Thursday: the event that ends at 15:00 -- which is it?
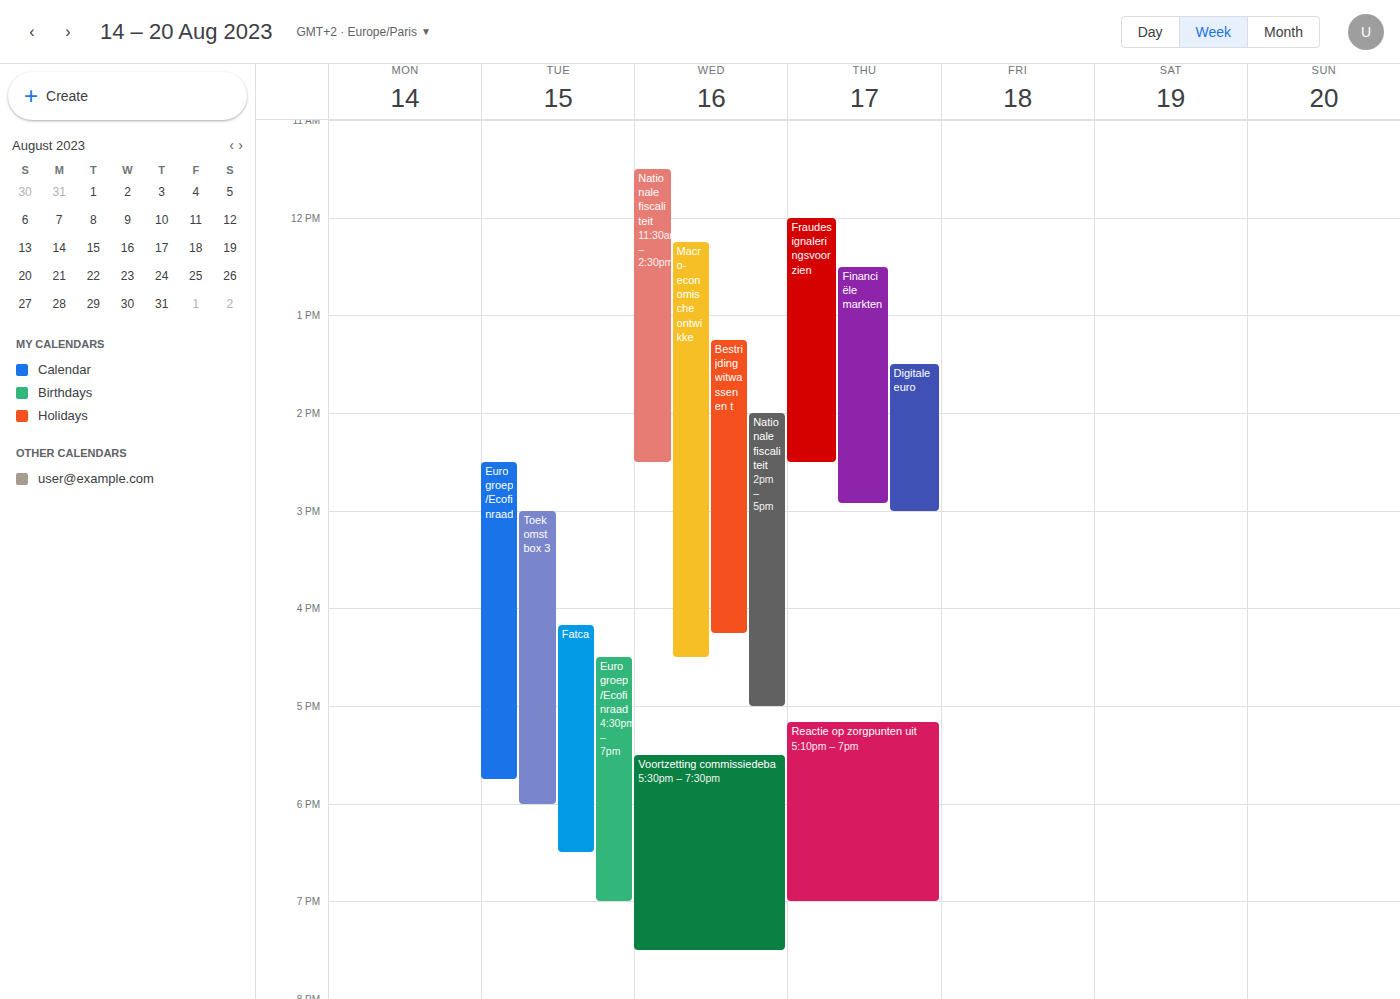
"Digitale euro"